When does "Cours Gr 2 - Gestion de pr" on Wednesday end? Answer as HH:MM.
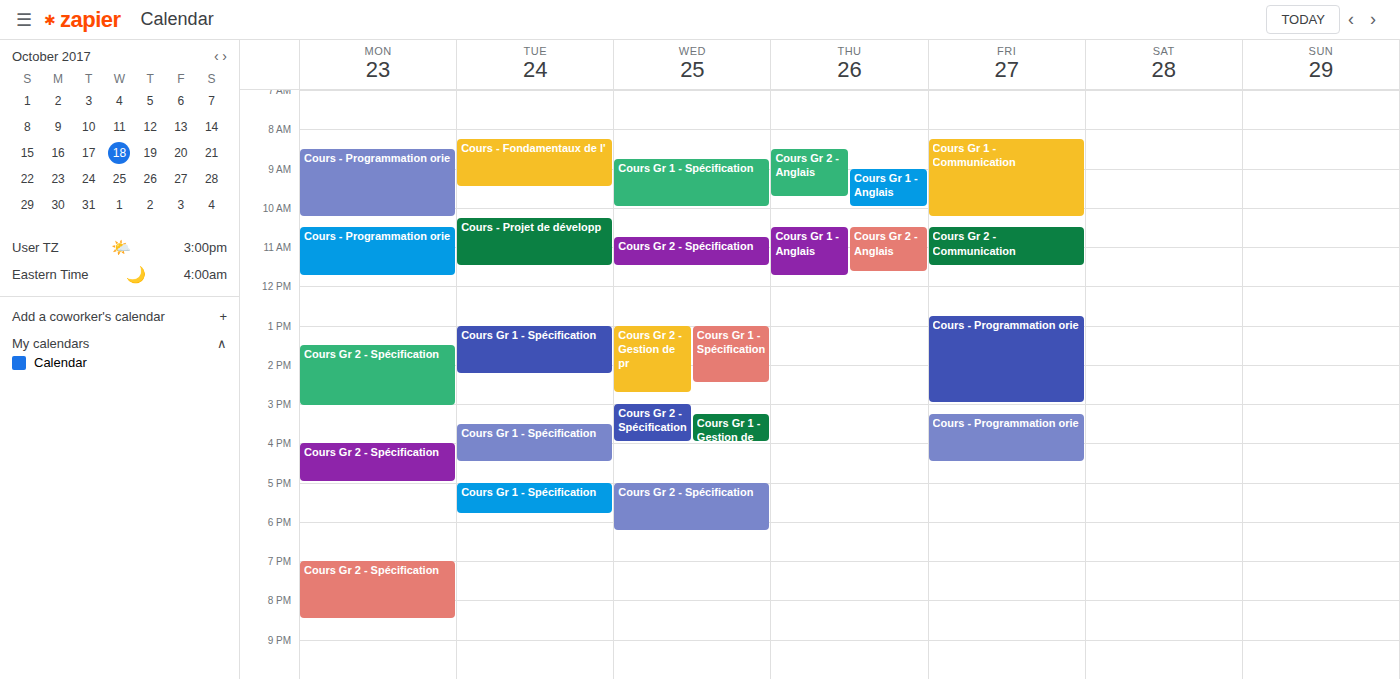
14:45